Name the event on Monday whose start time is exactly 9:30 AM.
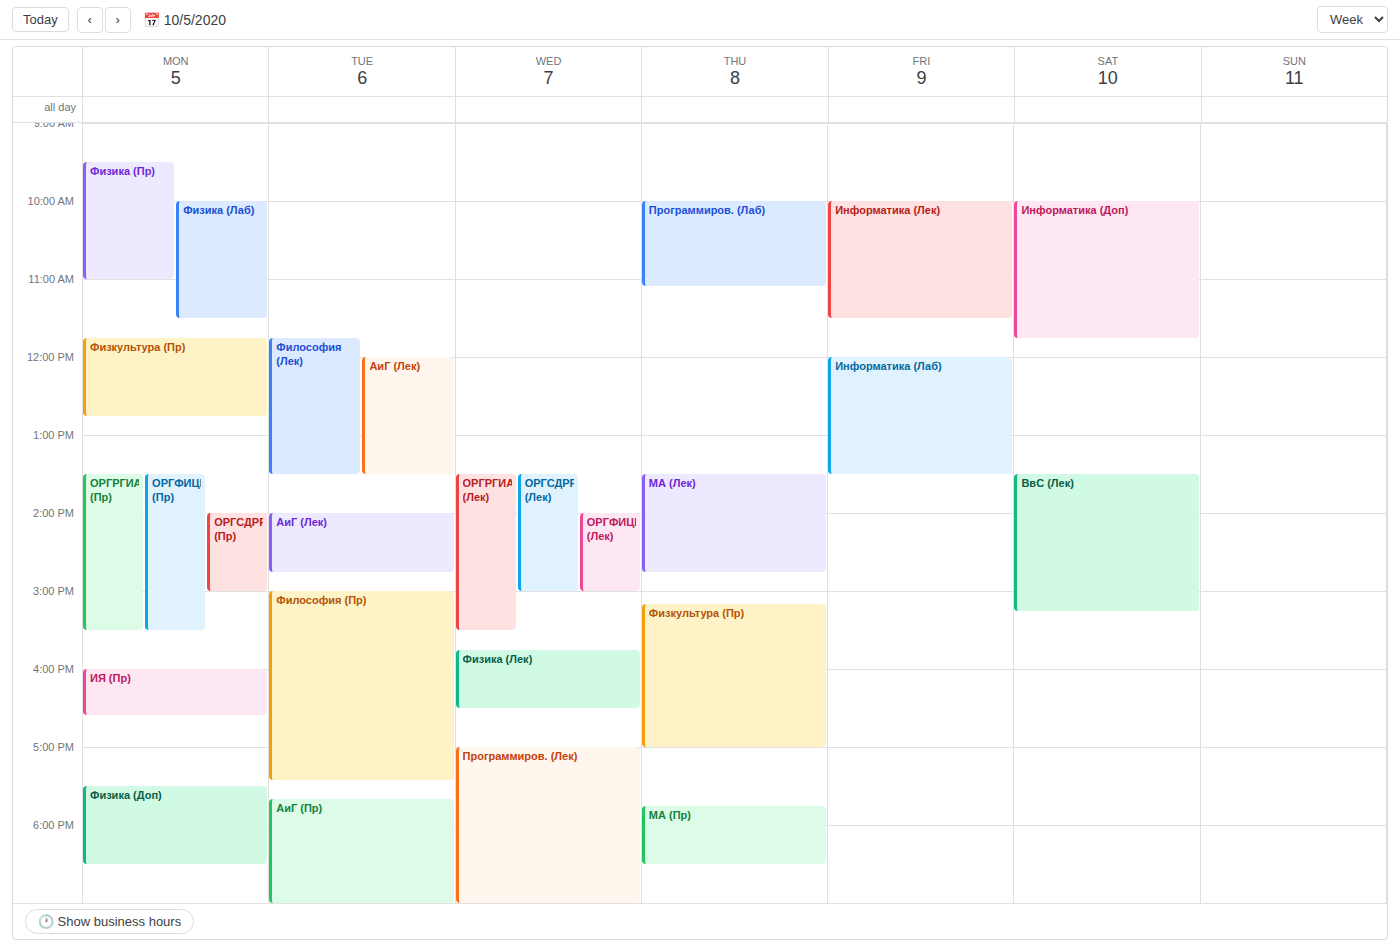
"Физика (Пр)"